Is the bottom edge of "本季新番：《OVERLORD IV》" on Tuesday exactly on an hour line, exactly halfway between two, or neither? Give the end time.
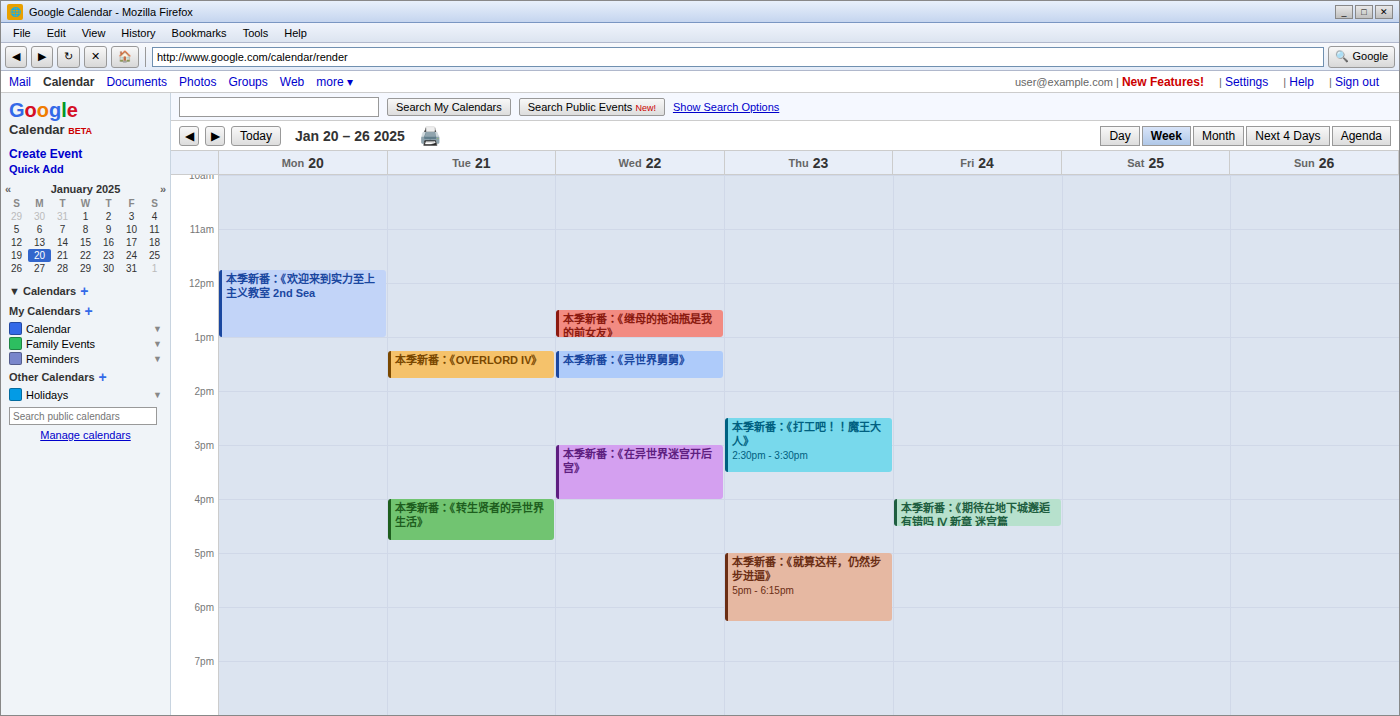
1:45 PM -- neither: three quarters of the way from the 1 PM line to the 2 PM line.